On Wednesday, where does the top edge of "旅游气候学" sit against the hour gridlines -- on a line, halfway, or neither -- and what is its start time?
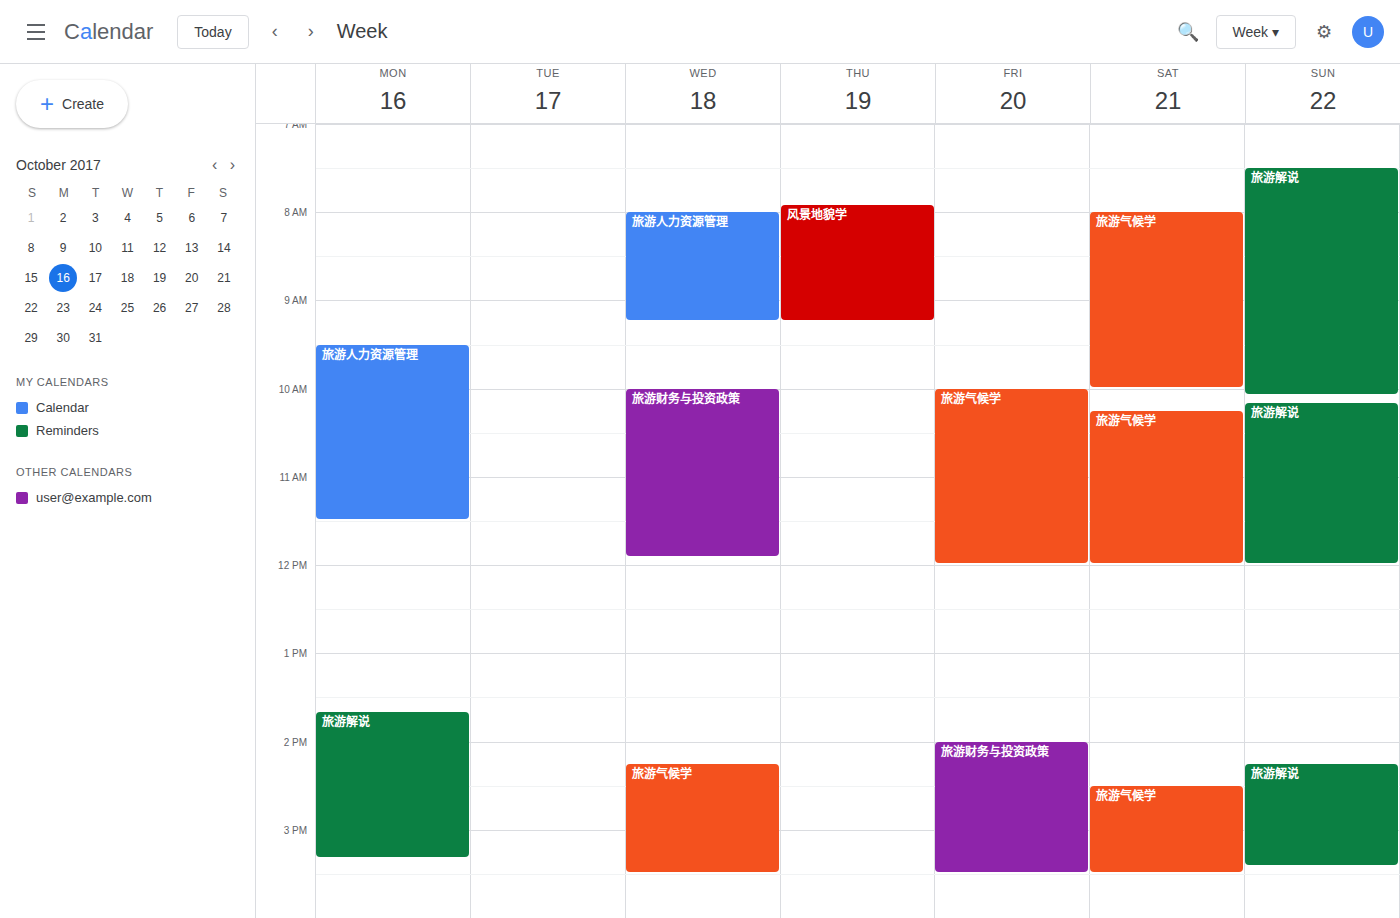
2:15 PM -- neither: a quarter of the way from the 2 PM line to the 3 PM line.